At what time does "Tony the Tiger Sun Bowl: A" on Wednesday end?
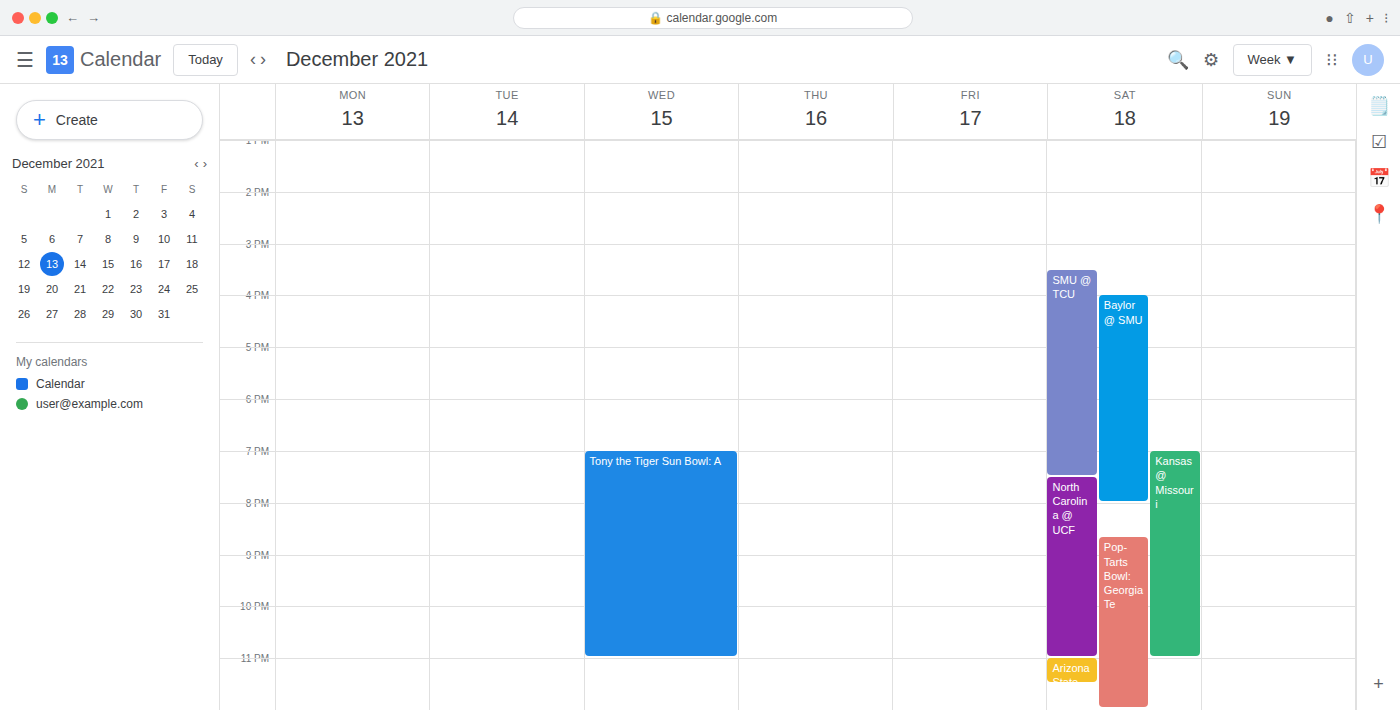
11:00 PM